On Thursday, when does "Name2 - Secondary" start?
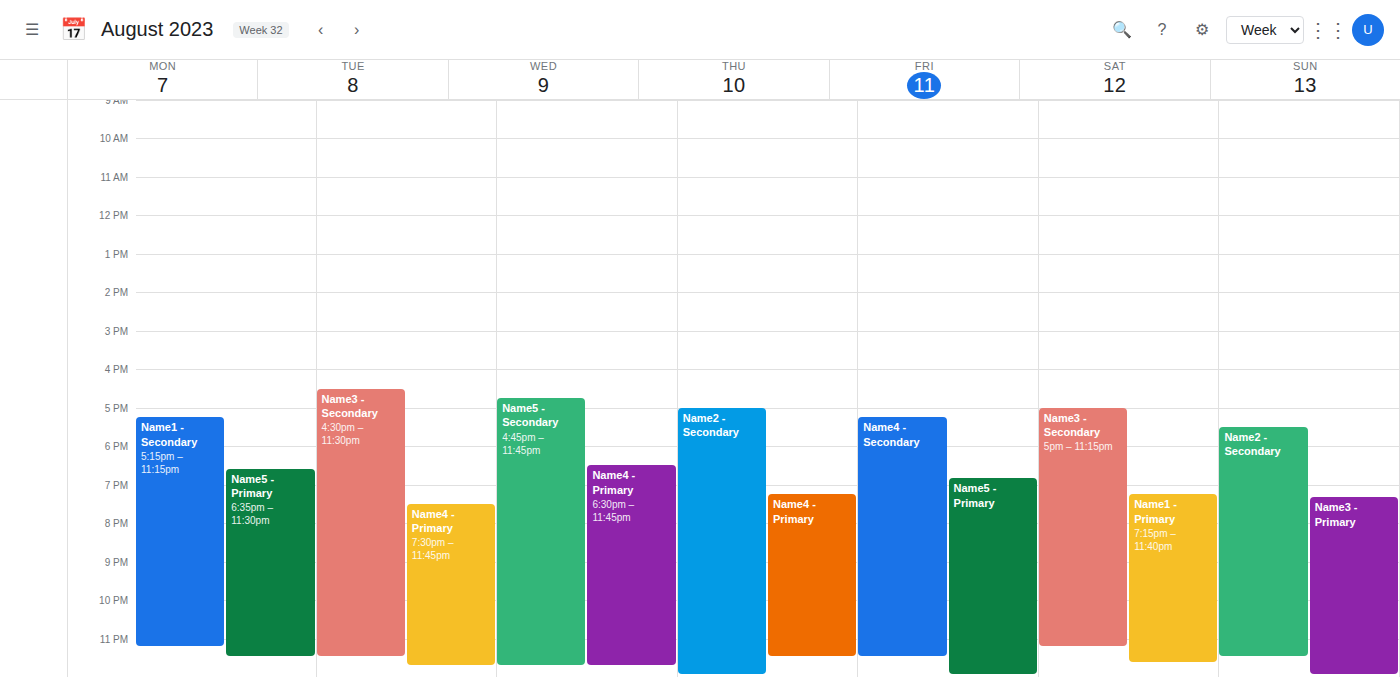
5:00 PM